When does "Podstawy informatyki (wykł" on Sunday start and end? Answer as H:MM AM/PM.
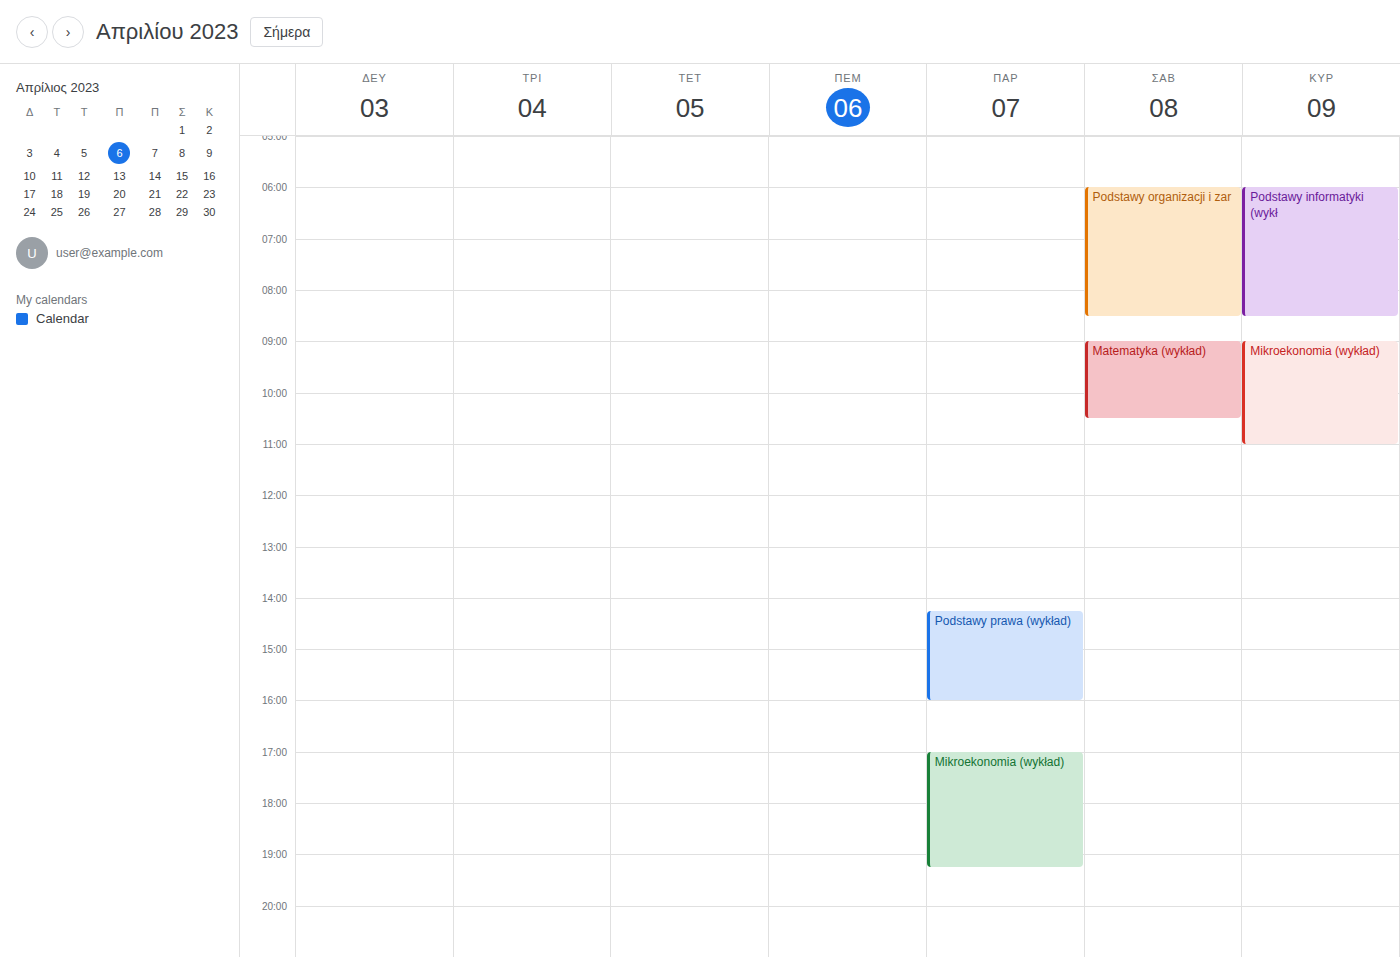
6:00 AM to 8:30 AM